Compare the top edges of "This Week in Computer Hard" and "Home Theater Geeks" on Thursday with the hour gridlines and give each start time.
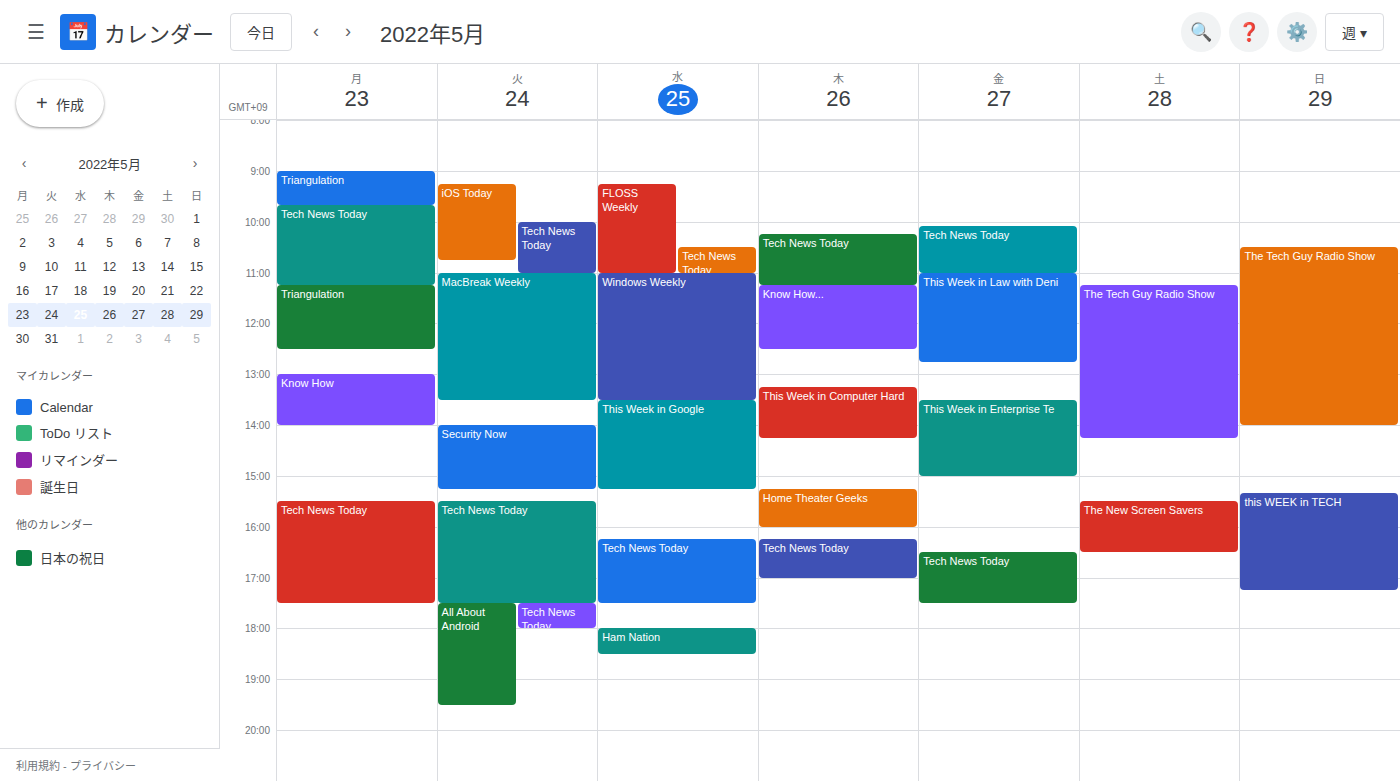
"This Week in Computer Hard": 1:15 PM, neither: a quarter of the way from the 1 PM line to the 2 PM line. "Home Theater Geeks": 3:15 PM, neither: a quarter of the way from the 3 PM line to the 4 PM line.